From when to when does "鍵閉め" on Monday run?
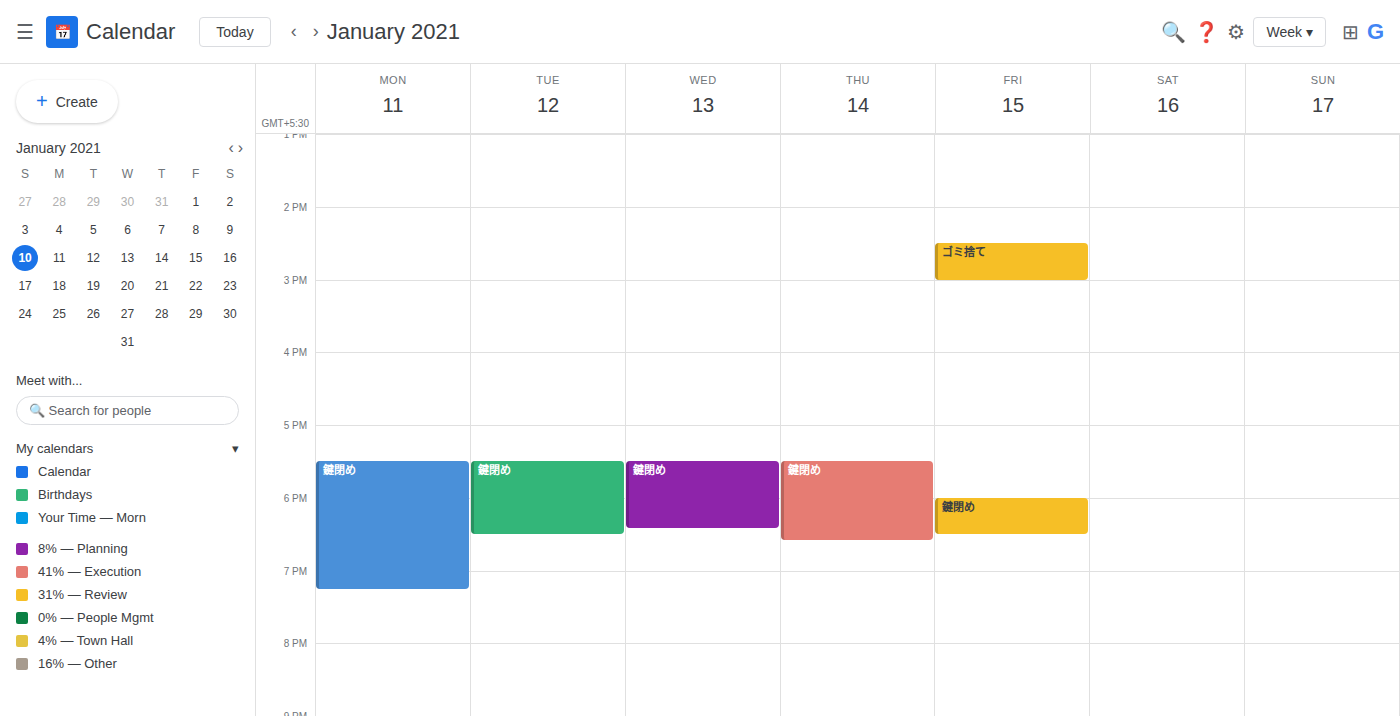
17:30 to 19:15